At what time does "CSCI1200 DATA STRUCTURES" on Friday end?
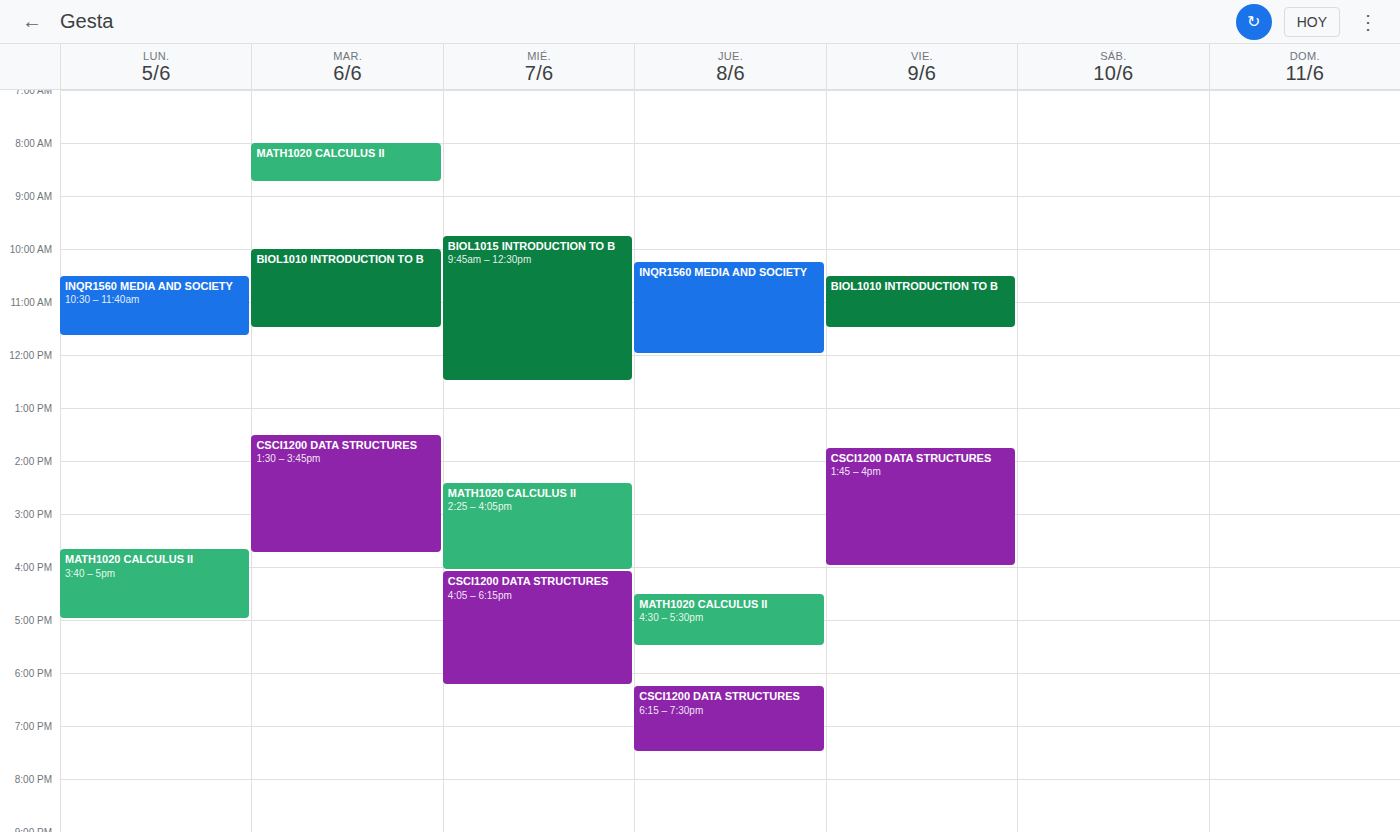
4:00 PM